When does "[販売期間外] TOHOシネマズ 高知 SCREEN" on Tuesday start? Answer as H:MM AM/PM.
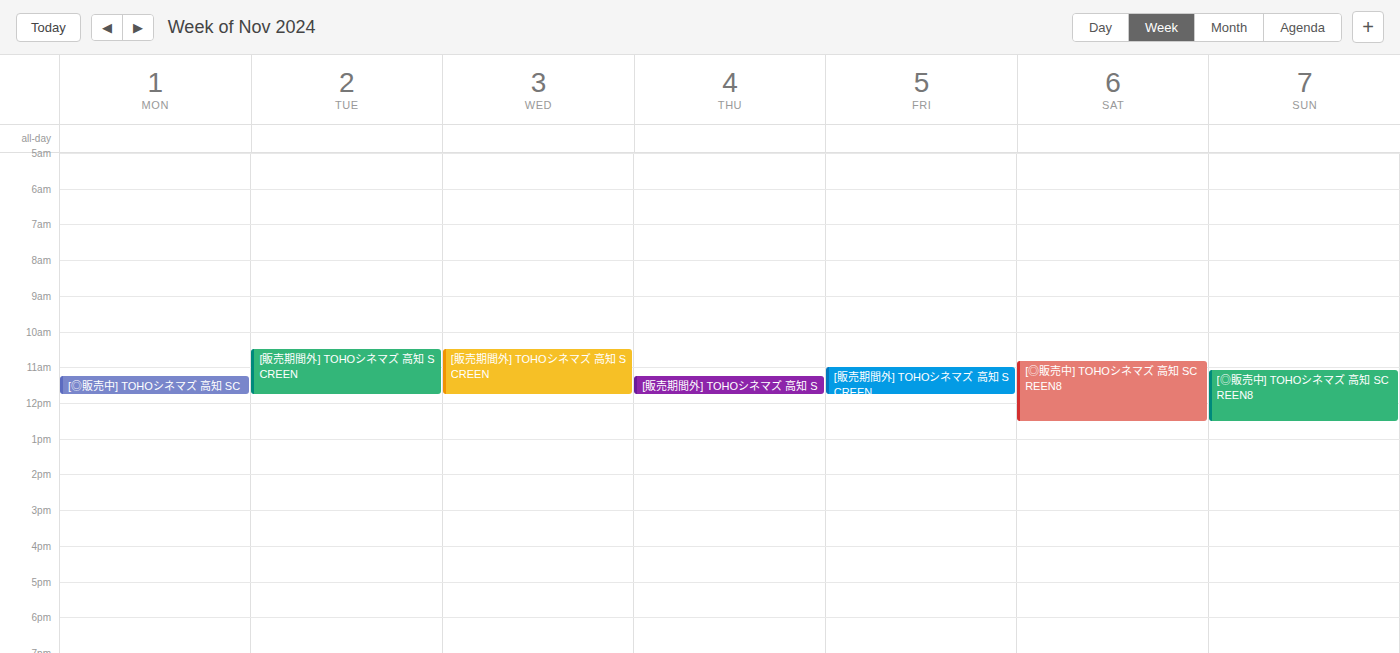
10:30 AM